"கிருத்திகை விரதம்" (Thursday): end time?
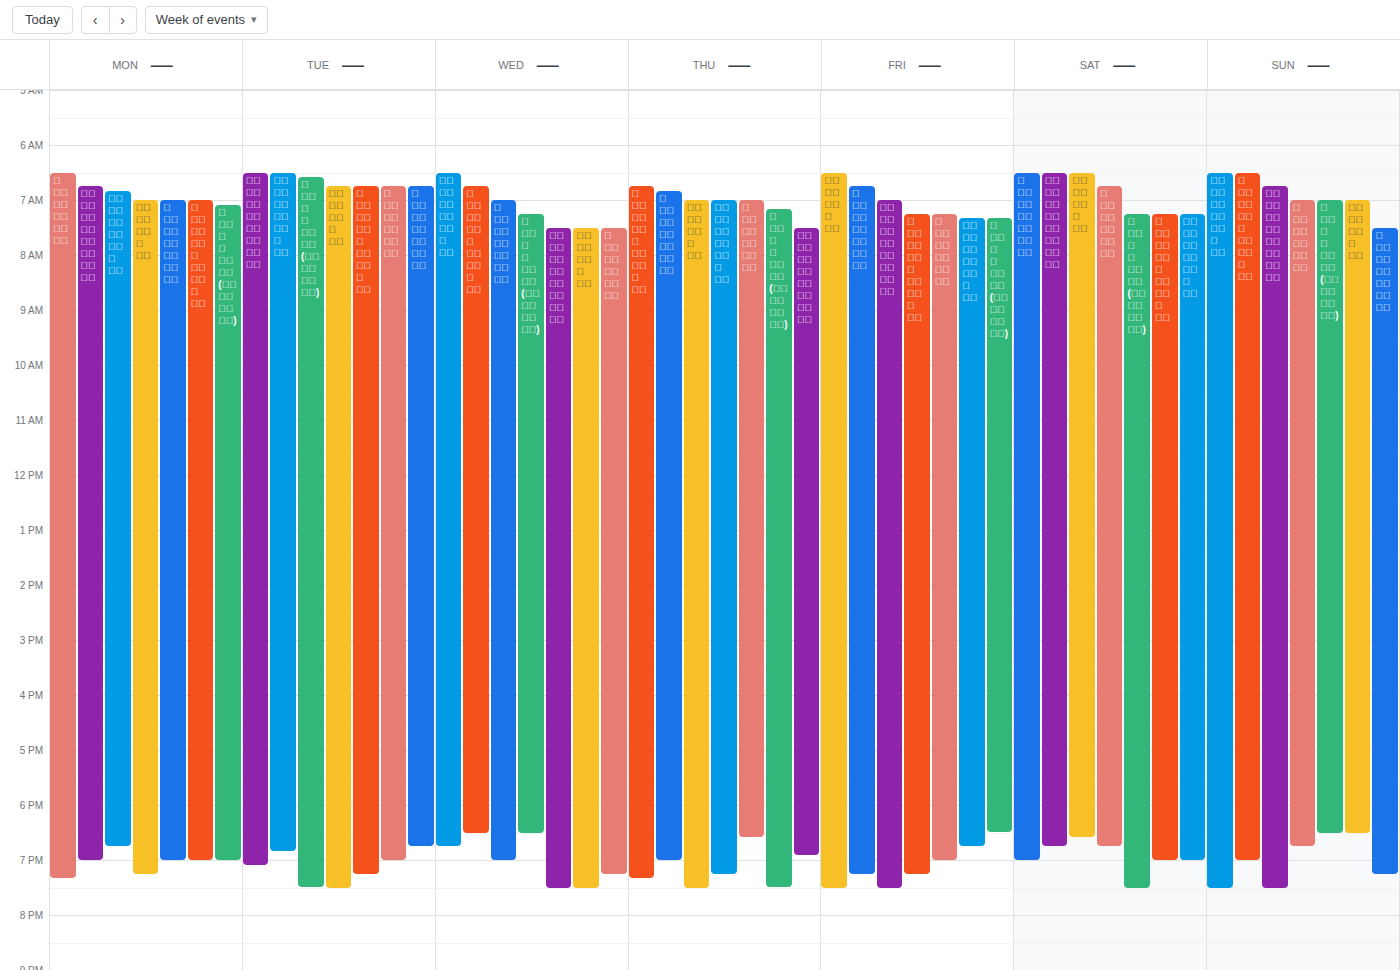
6:55 PM